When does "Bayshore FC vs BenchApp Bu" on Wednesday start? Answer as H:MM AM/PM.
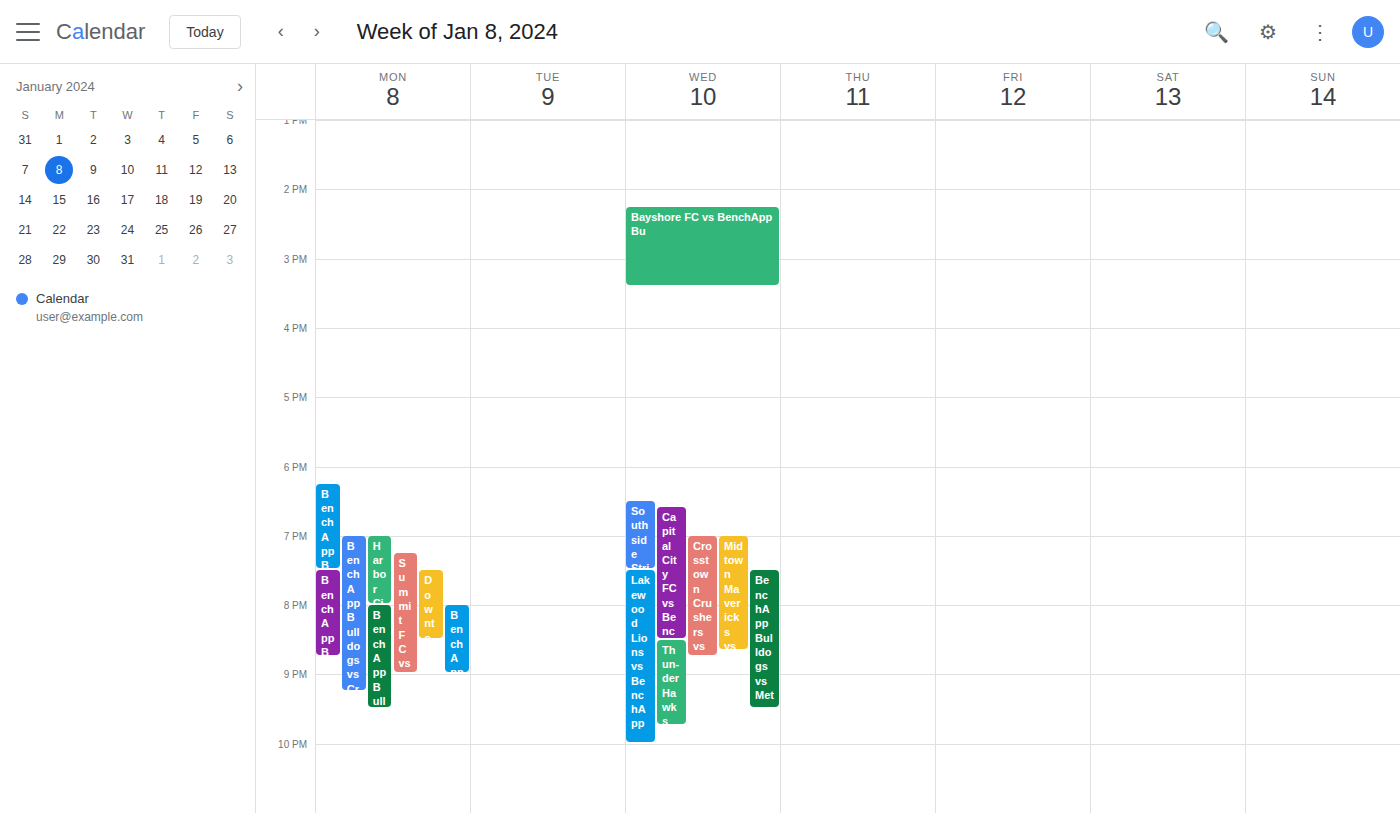
2:15 PM